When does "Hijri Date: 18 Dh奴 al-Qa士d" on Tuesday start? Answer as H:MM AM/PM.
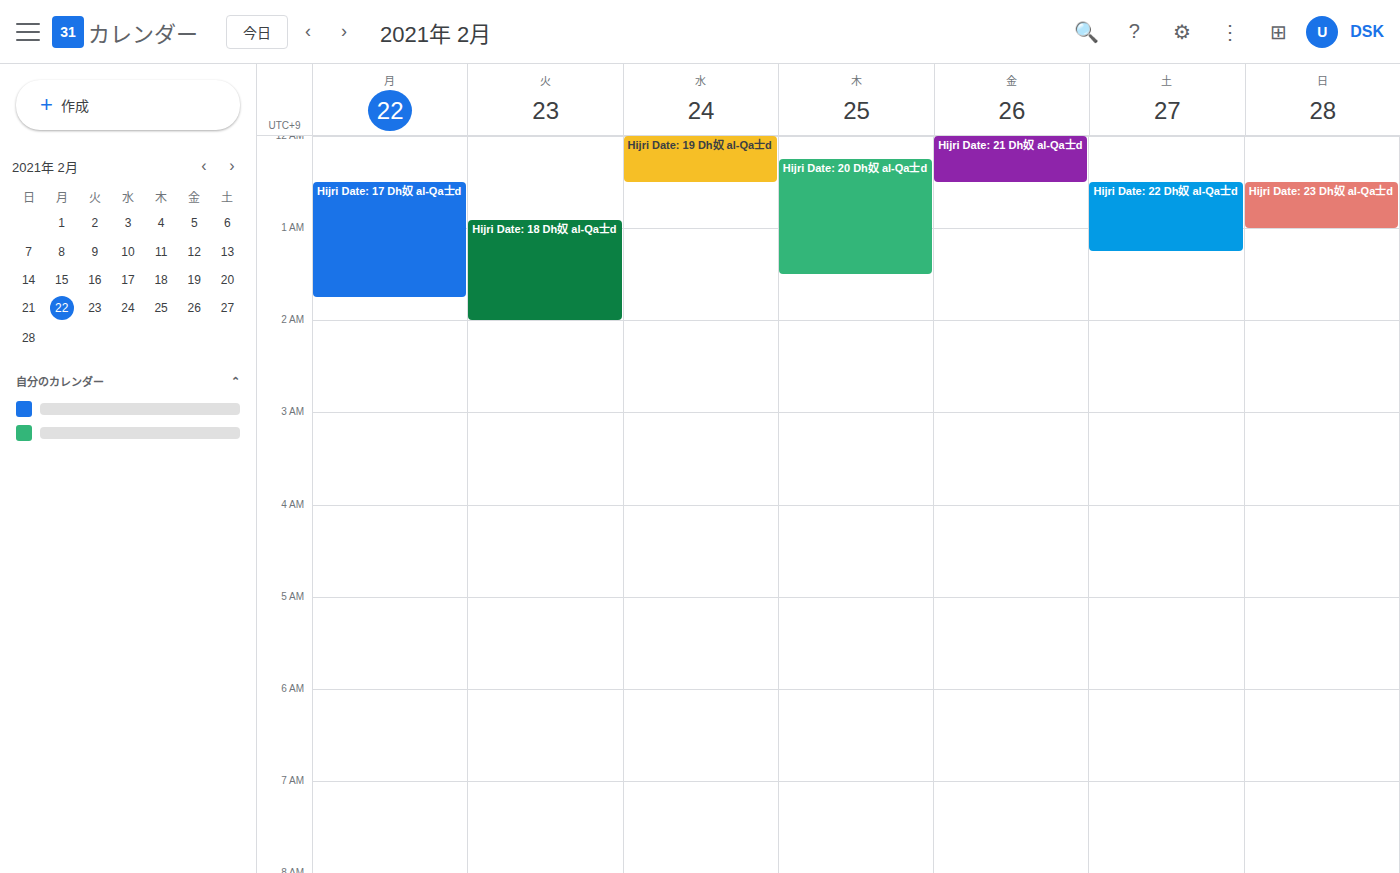
12:55 AM